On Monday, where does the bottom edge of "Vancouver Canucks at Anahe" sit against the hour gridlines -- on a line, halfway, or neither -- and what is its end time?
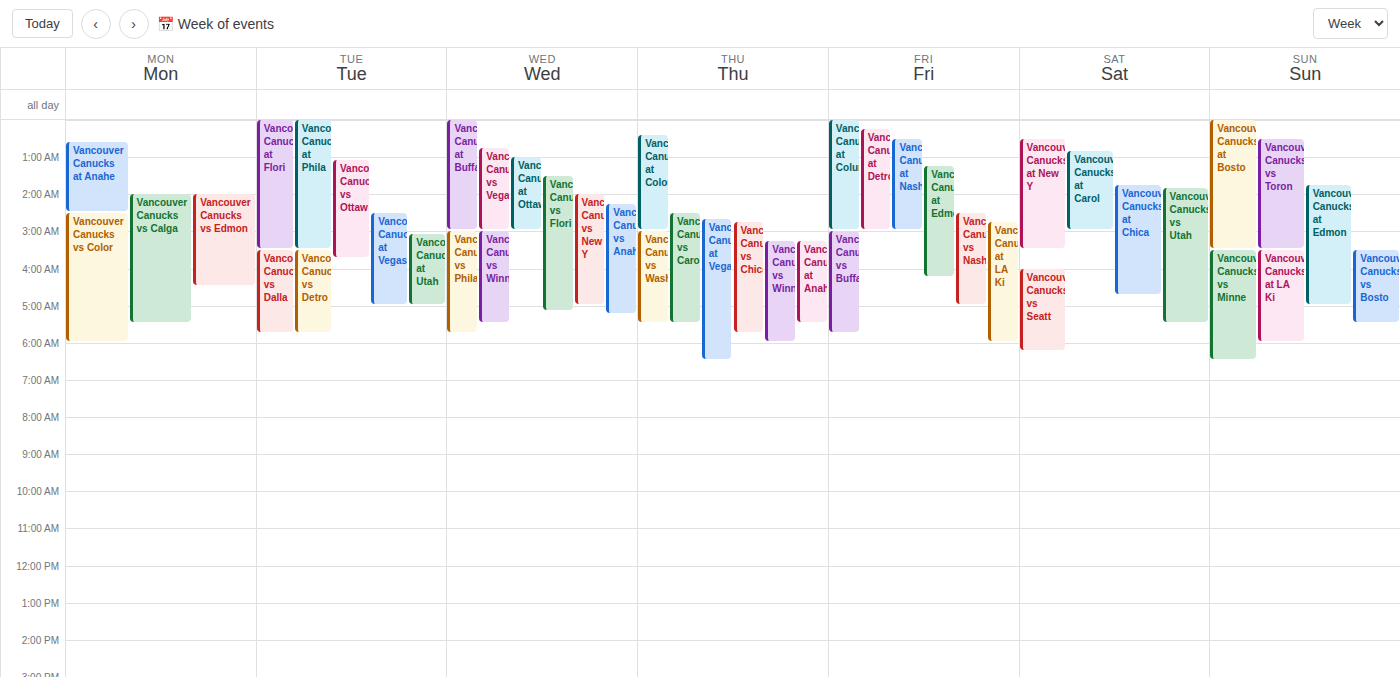
2:30 AM -- halfway between the 2 AM and 3 AM lines.